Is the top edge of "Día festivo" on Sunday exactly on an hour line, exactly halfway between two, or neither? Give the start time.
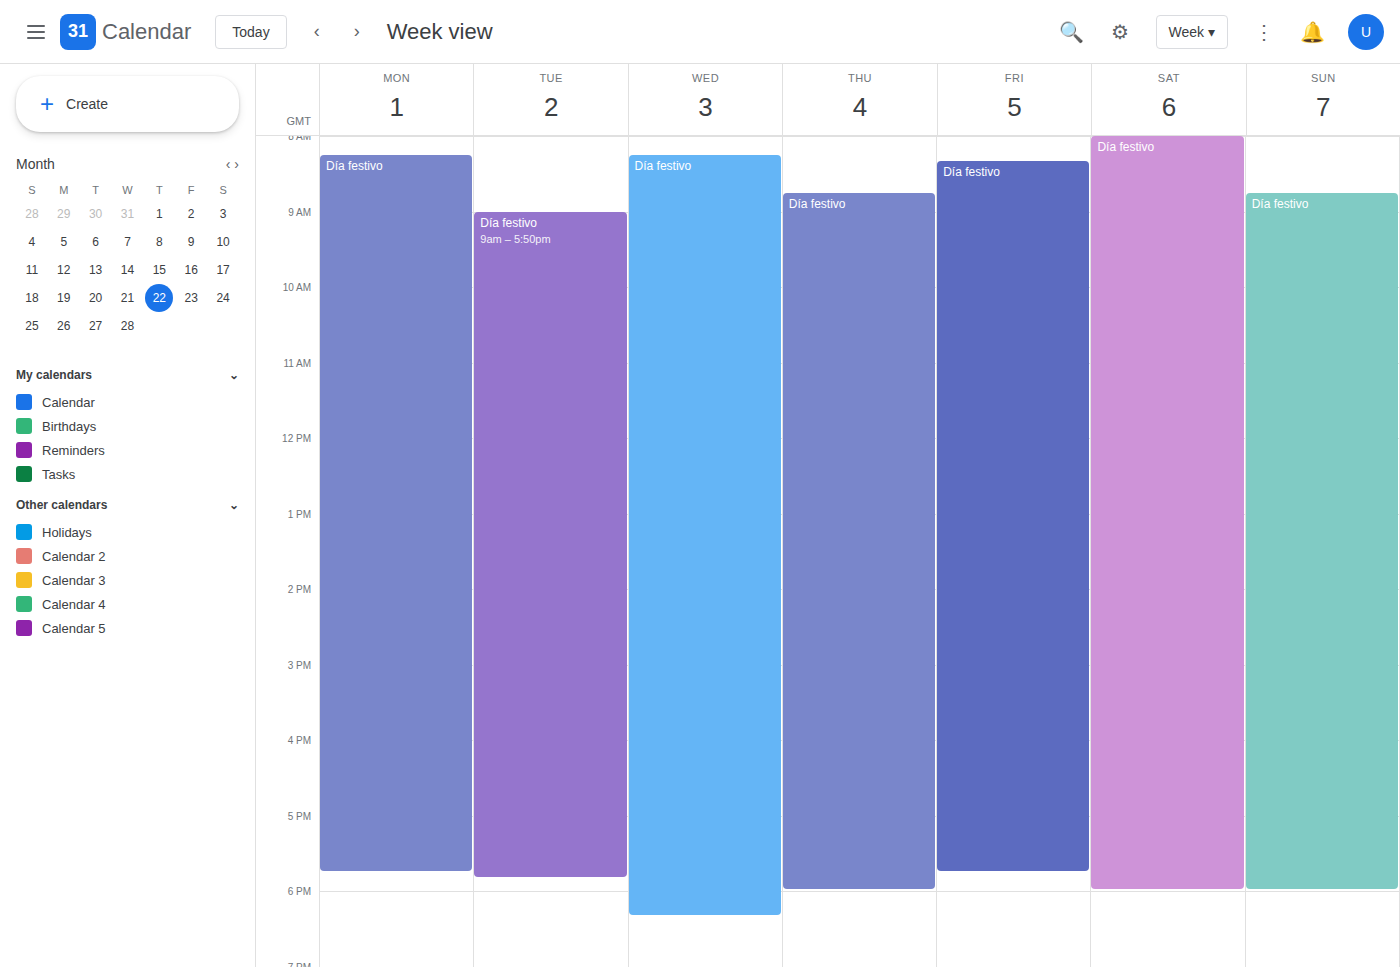
8:45 AM -- neither: three quarters of the way from the 8 AM line to the 9 AM line.